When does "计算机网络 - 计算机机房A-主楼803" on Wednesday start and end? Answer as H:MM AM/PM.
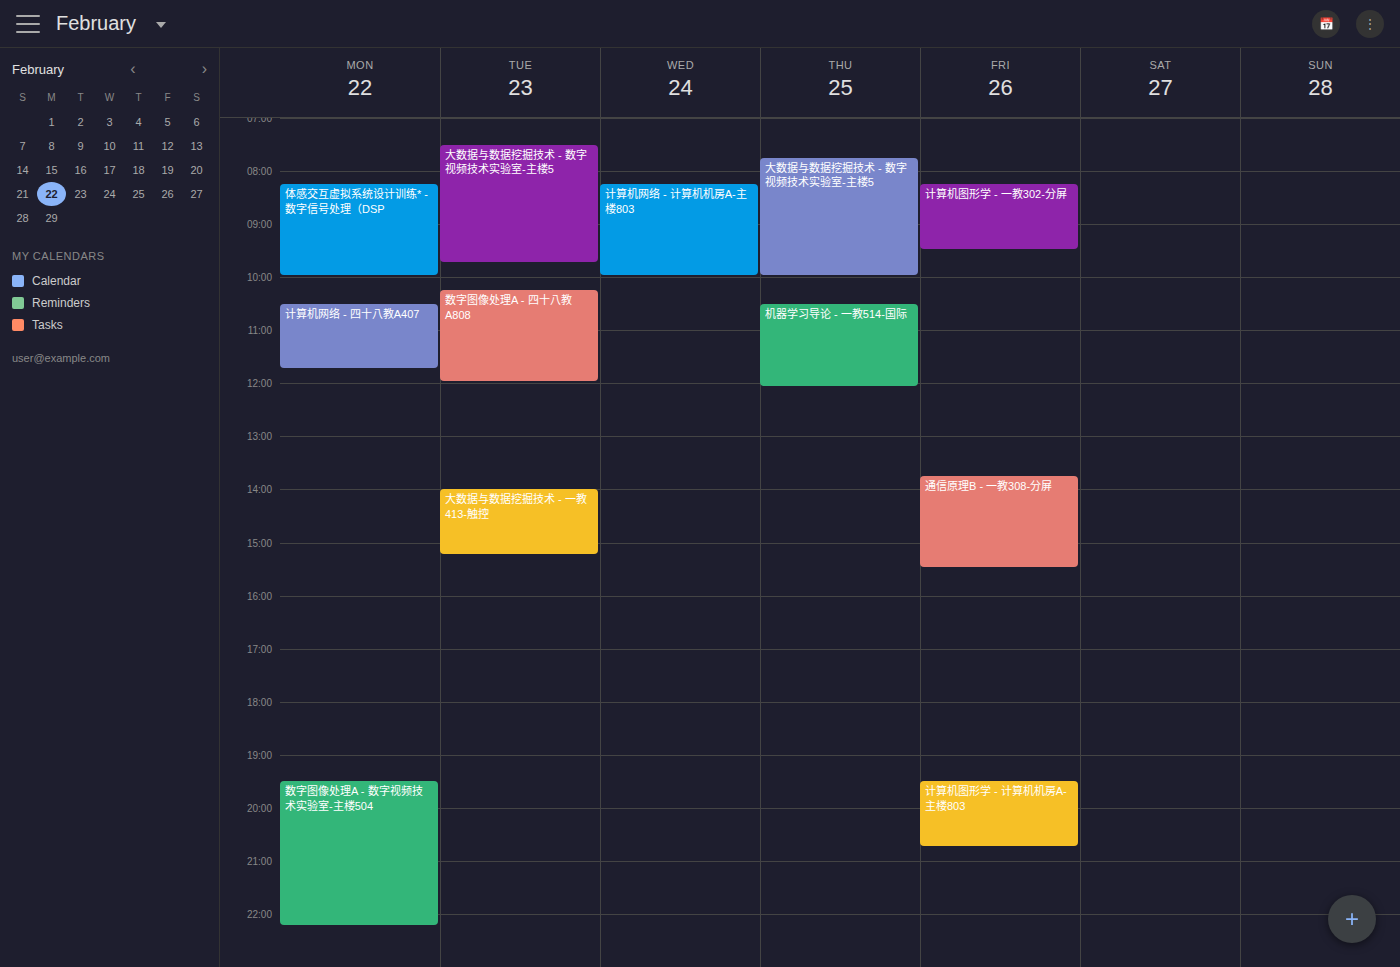
8:15 AM to 10:00 AM